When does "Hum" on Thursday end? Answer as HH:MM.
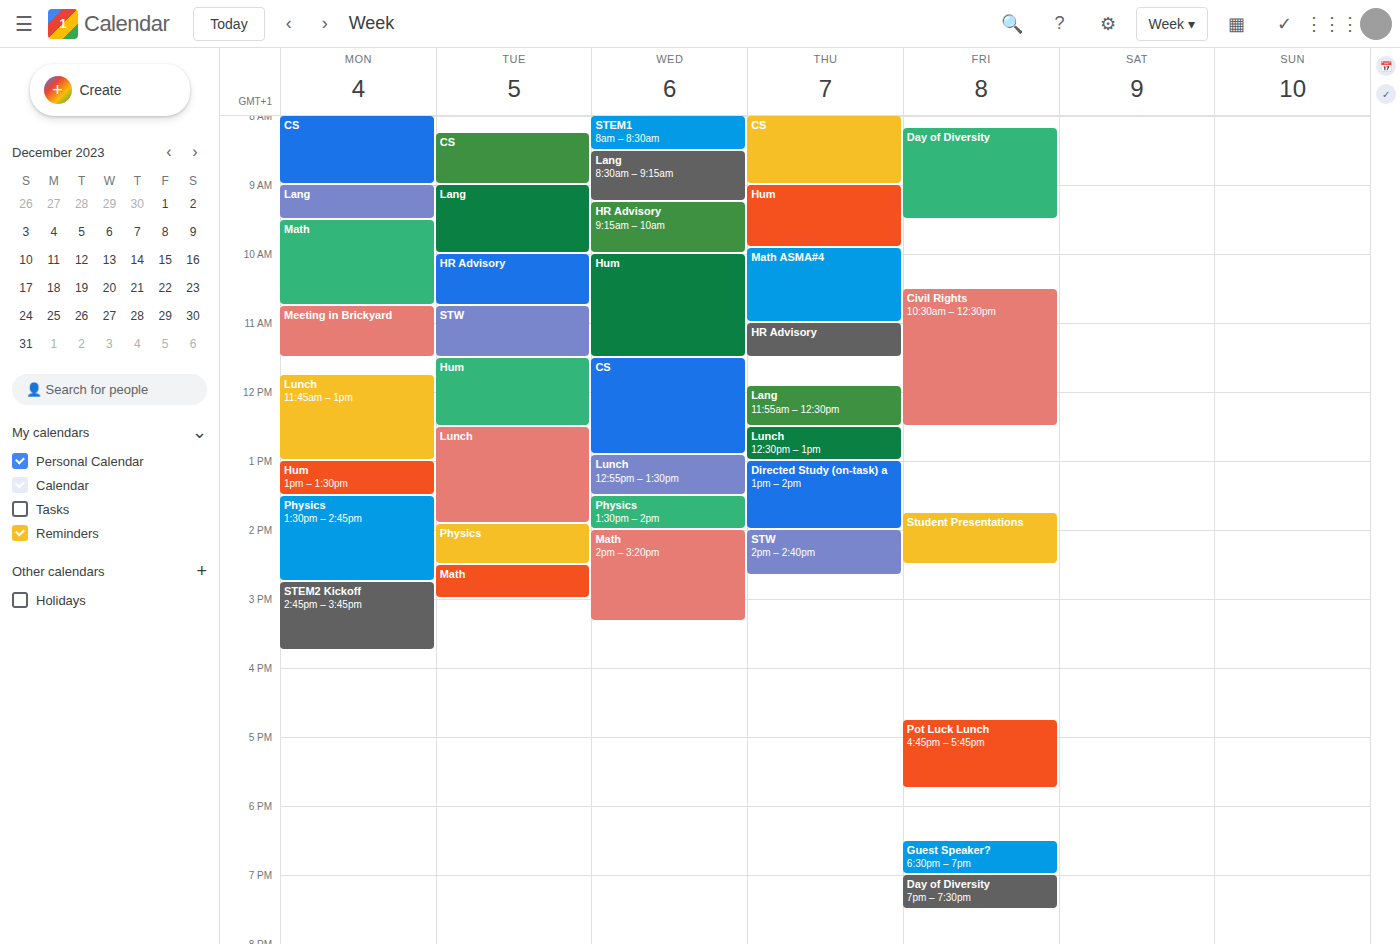
09:55